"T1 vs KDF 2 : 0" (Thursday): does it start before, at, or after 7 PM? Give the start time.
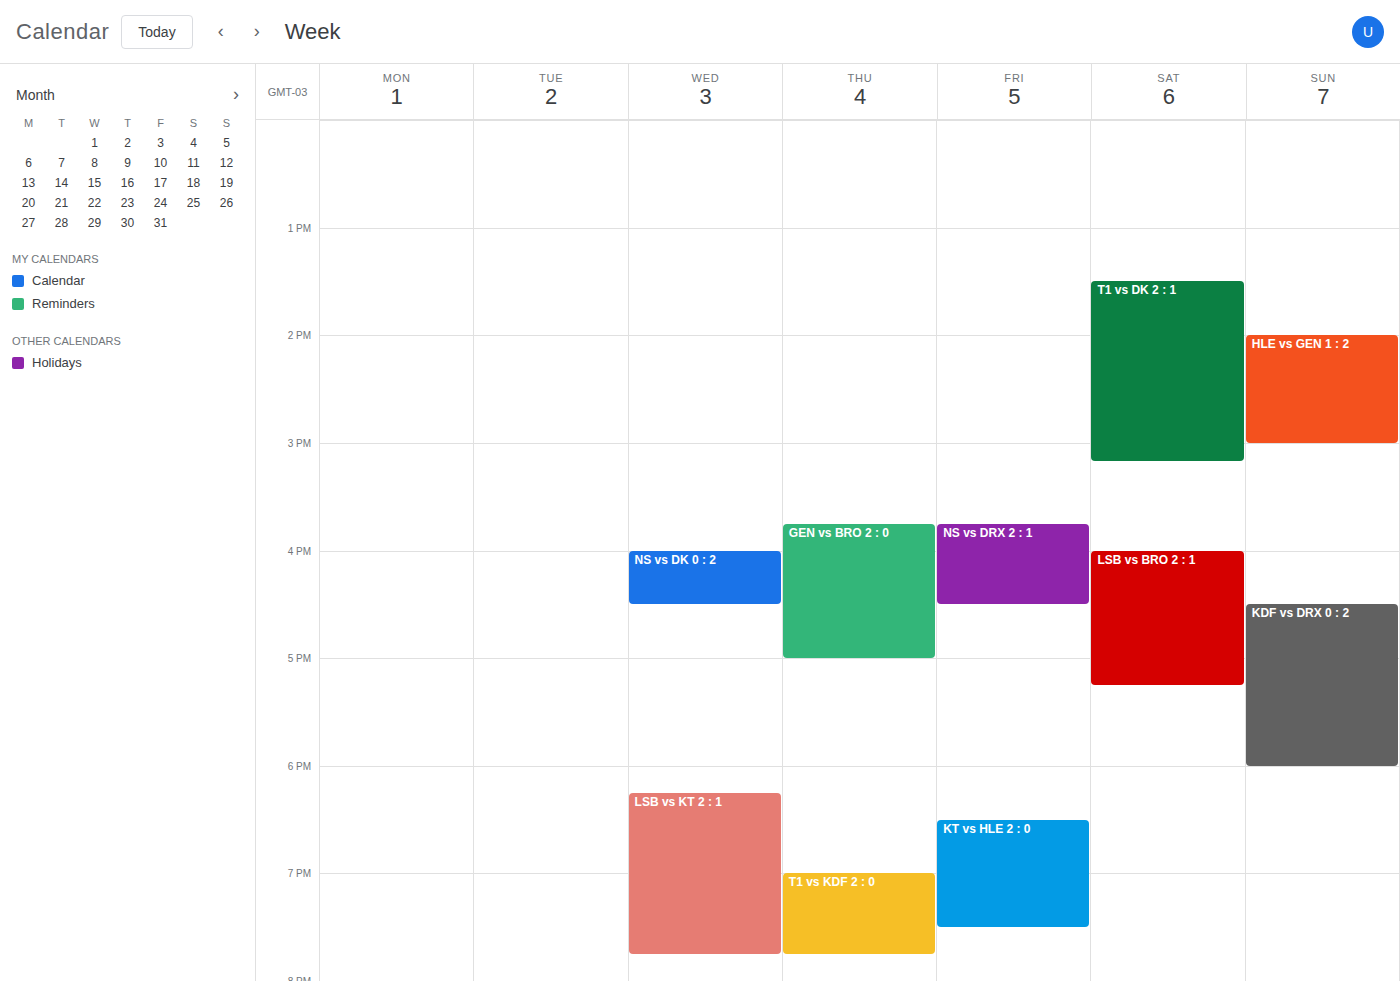
7:00 PM -- exactly at 7 PM, on the 7 PM line.